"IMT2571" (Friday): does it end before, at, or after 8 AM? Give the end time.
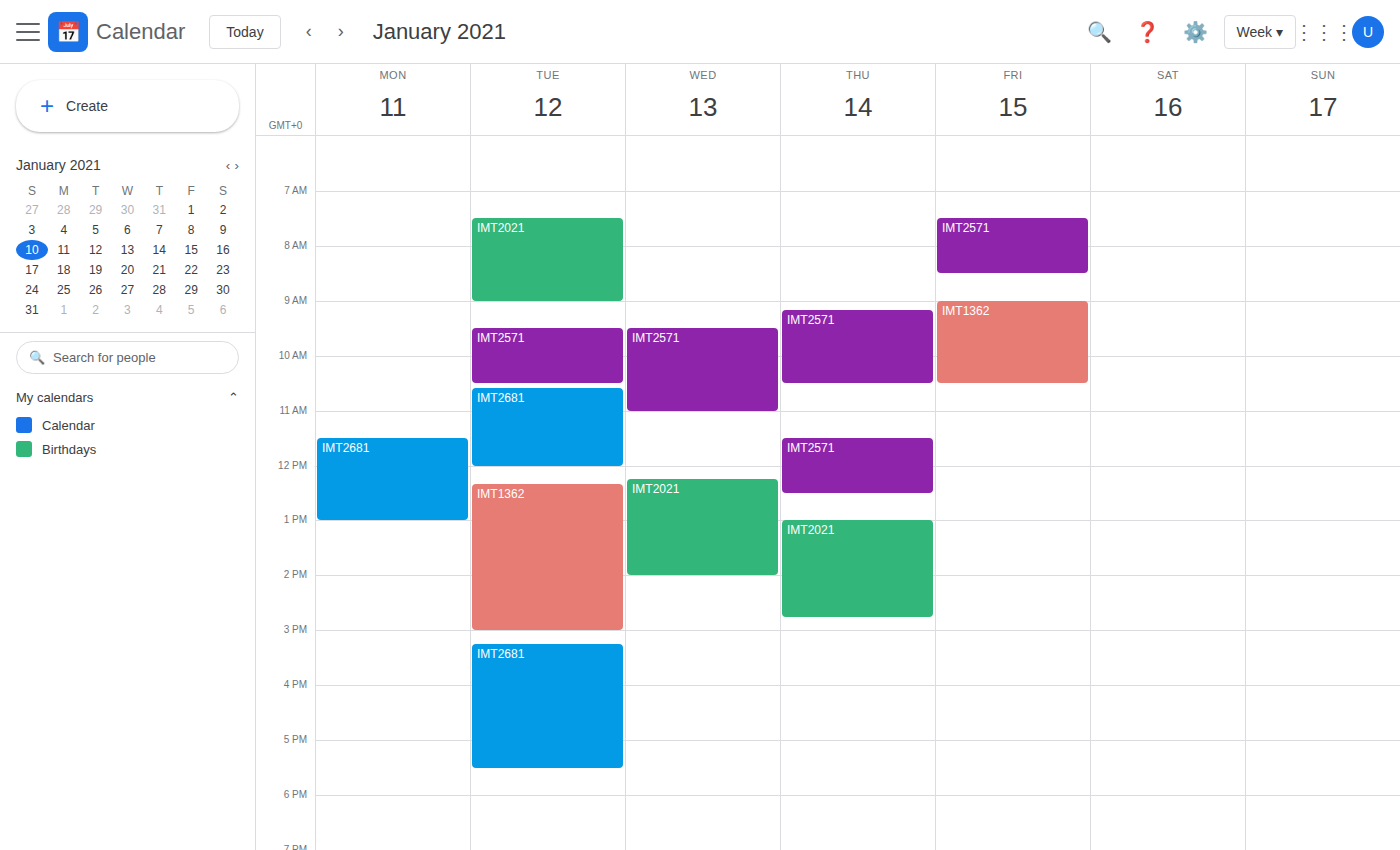
8:30 AM -- after 8 AM, 30 minutes below the 8 AM line.